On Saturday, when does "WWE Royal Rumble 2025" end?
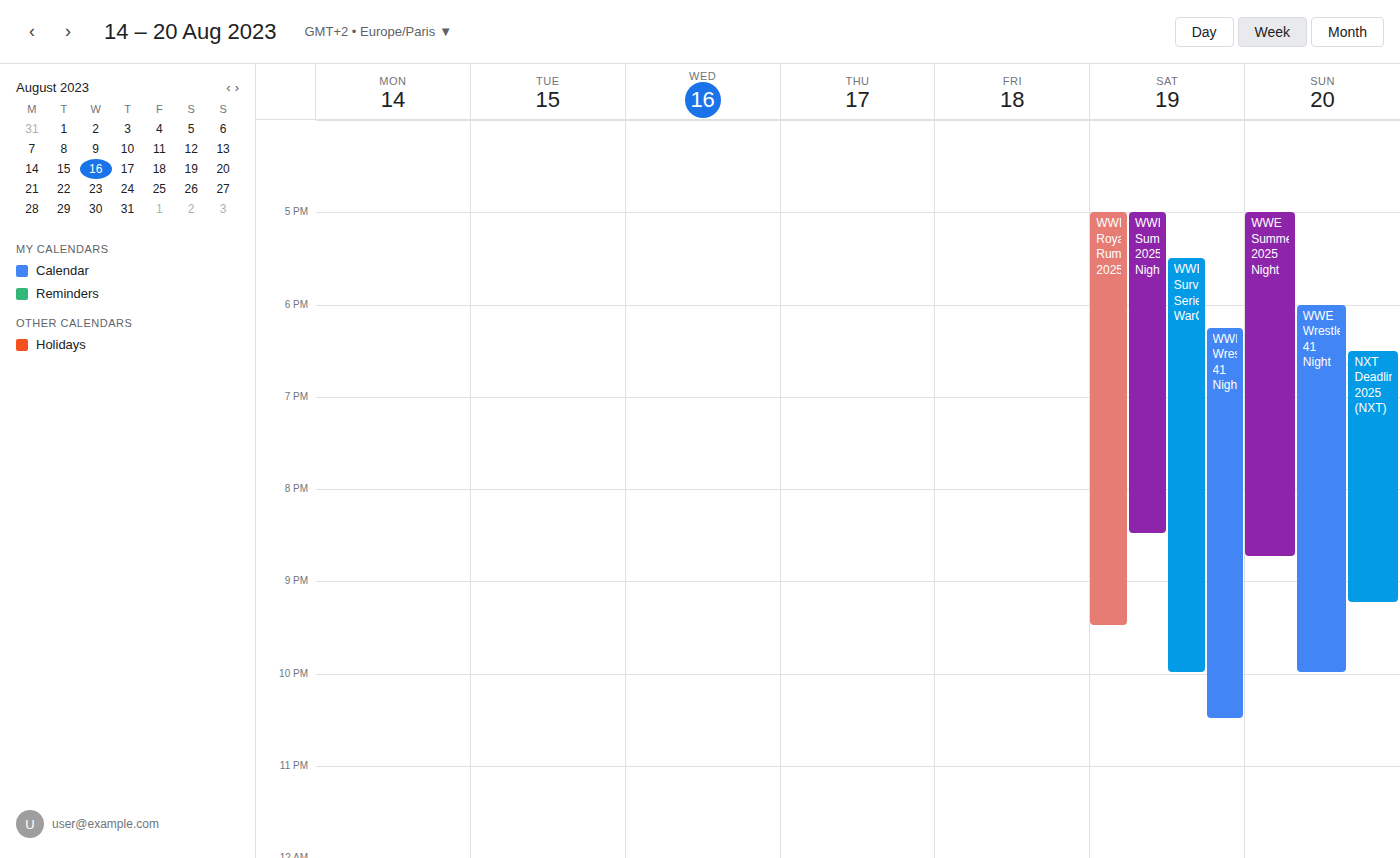
9:30 PM